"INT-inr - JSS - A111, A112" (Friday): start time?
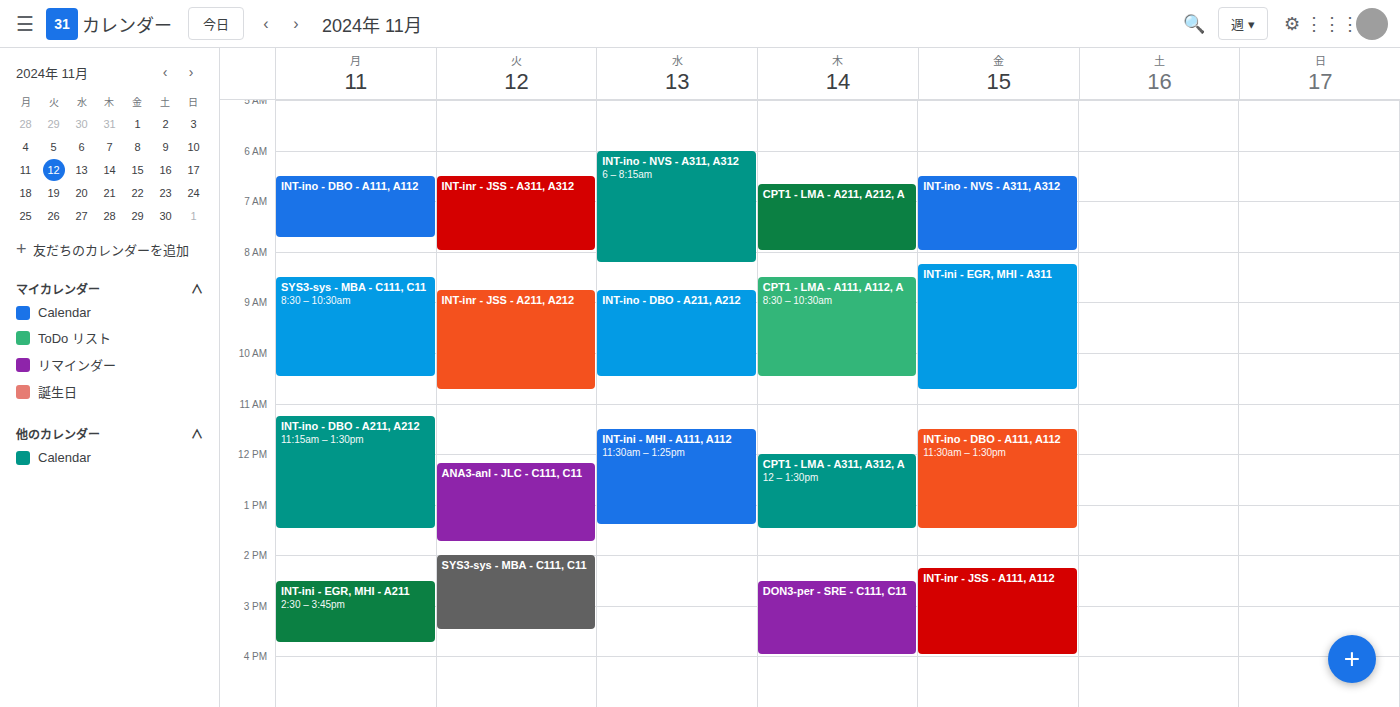
2:15 PM